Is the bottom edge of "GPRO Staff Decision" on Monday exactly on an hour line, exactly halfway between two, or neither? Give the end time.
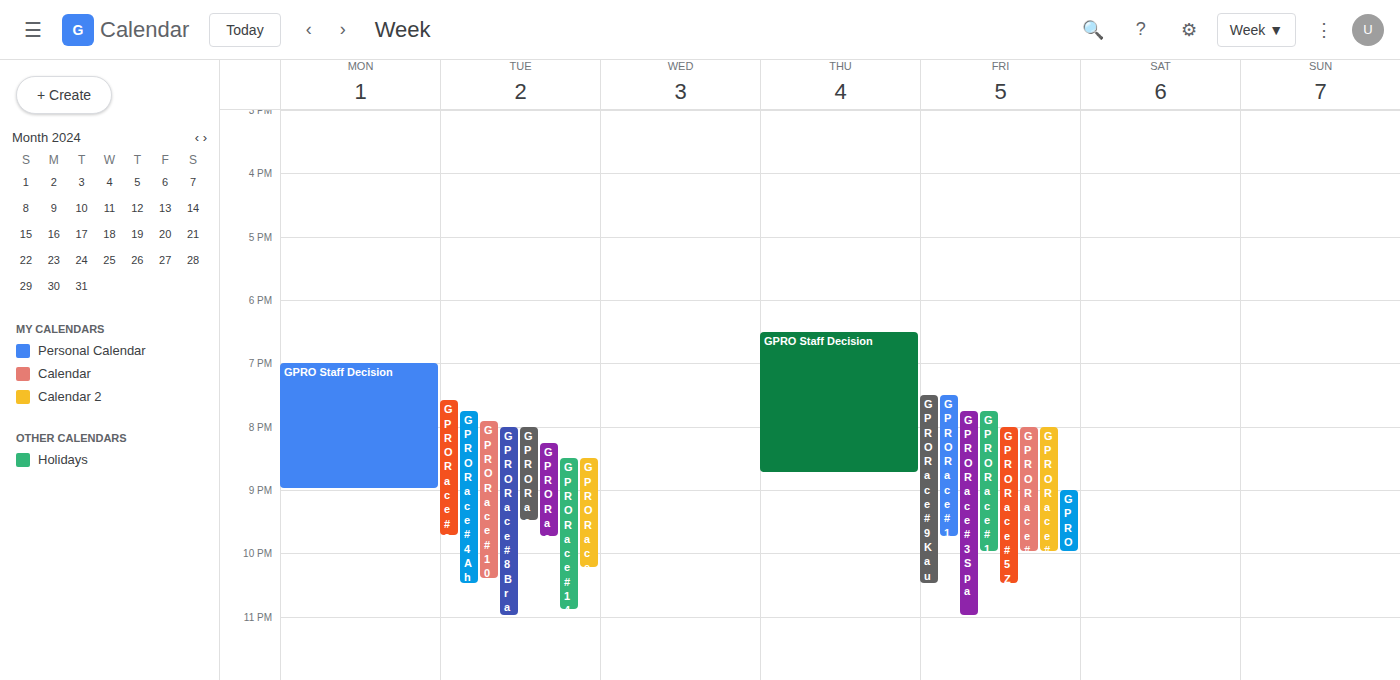
21:00 -- exactly on the 21:00 line.